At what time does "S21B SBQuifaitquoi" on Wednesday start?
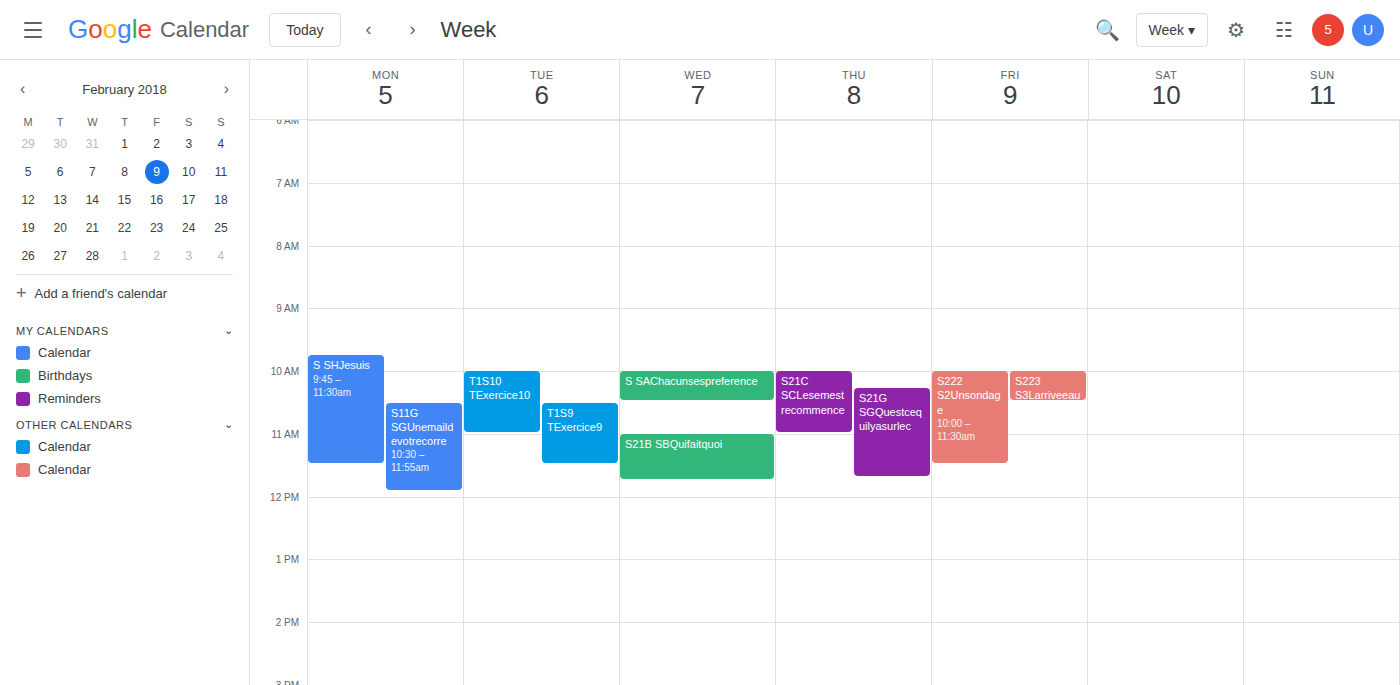
11:00 AM